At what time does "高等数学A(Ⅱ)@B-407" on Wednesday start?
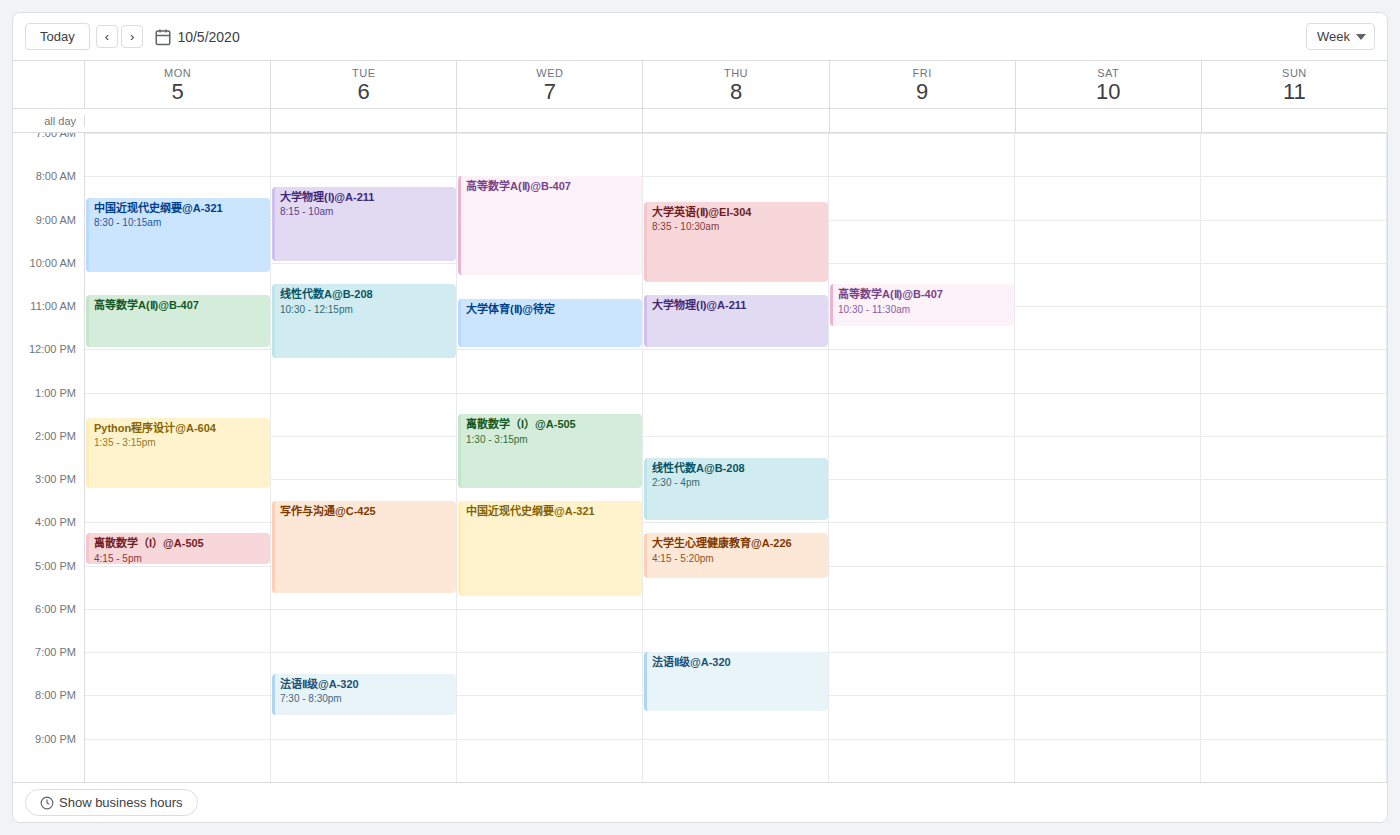
8:00 AM